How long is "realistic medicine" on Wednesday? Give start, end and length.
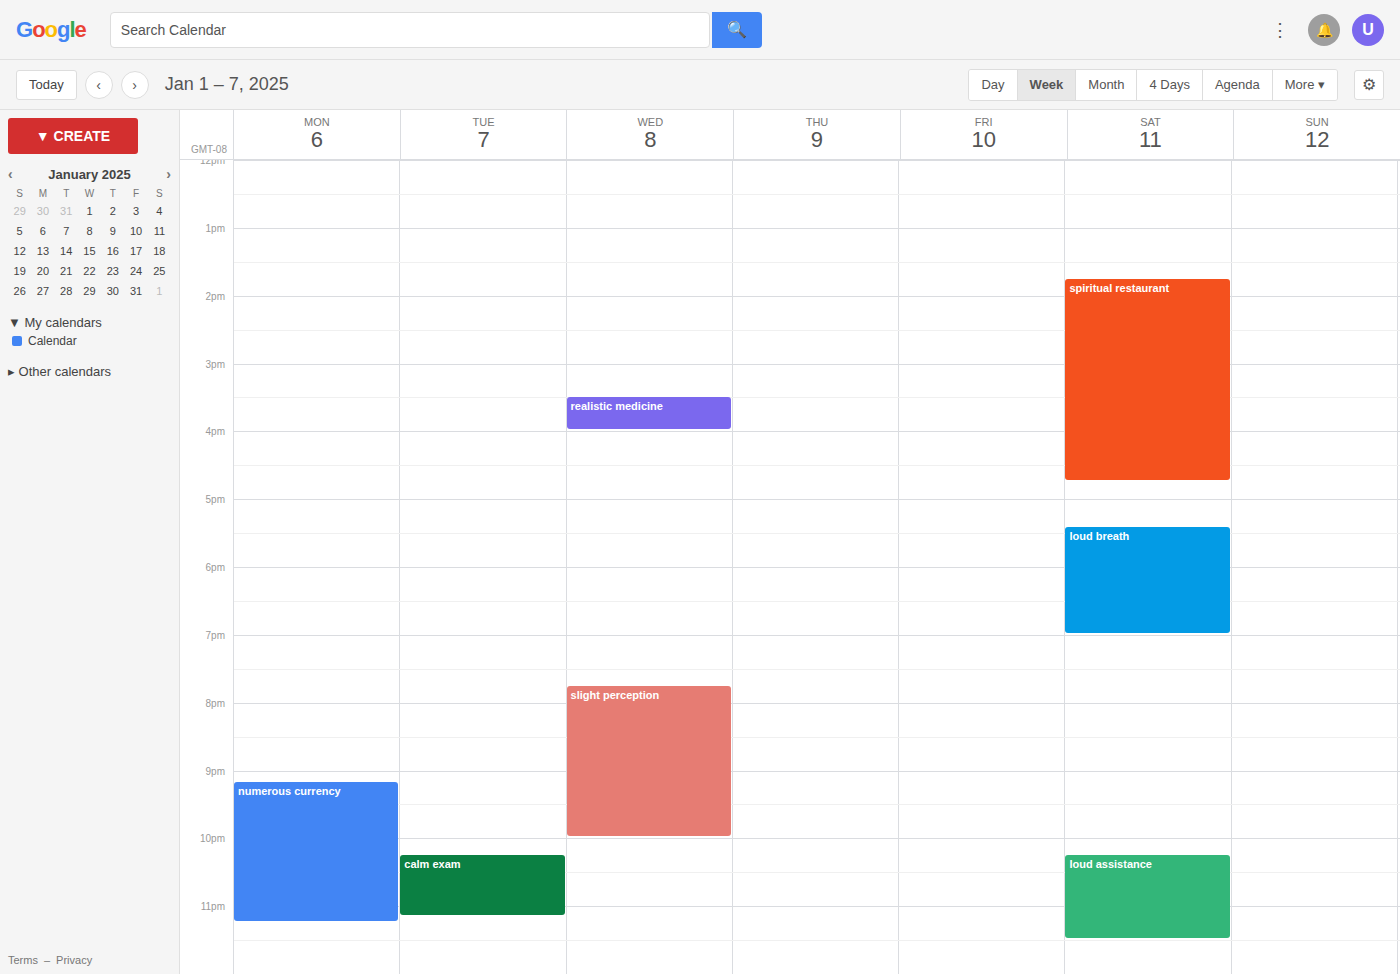
3:30 PM to 4:00 PM, 30 minutes